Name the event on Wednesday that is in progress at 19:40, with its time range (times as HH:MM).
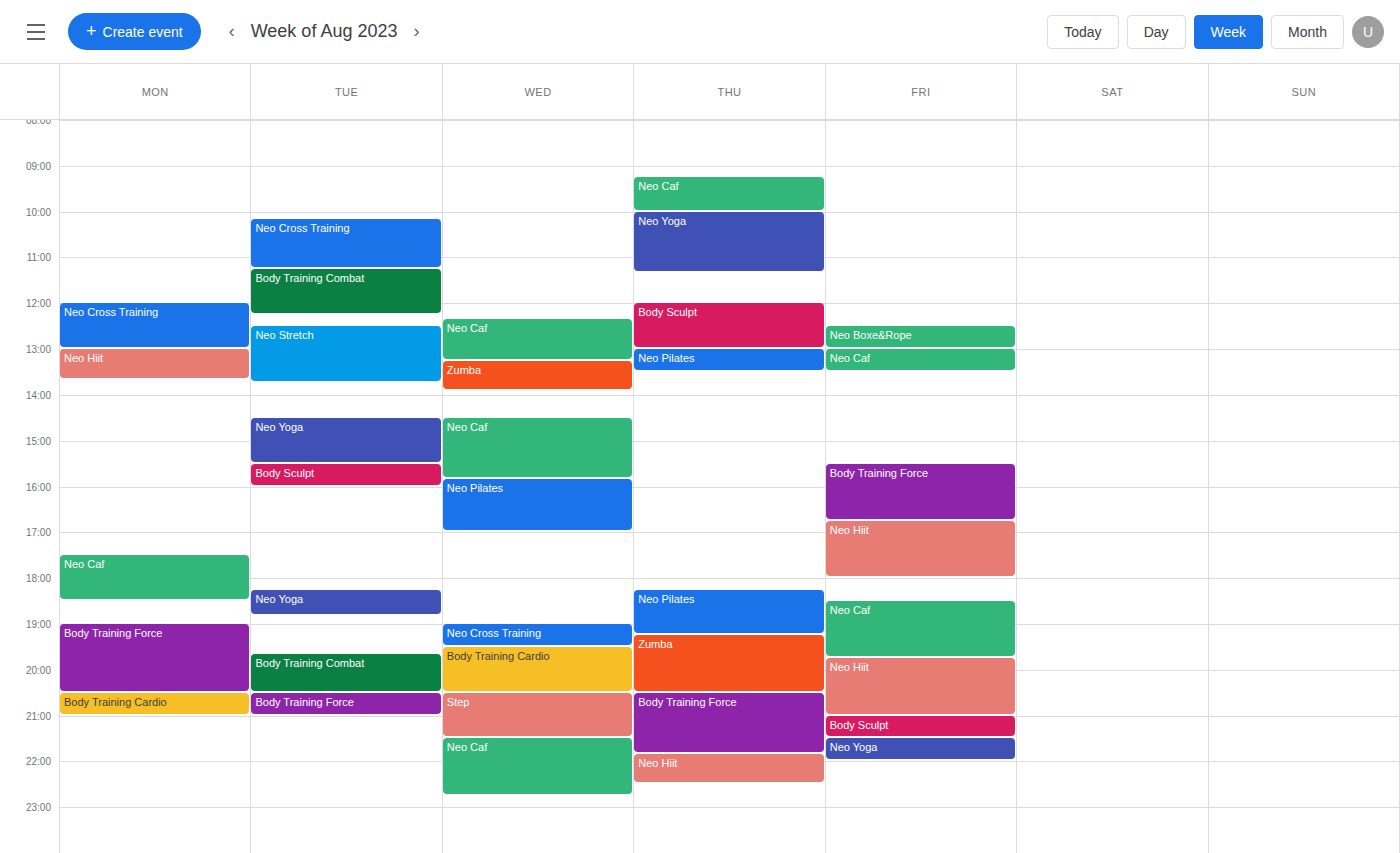
"Body Training Cardio", 19:30 to 20:30